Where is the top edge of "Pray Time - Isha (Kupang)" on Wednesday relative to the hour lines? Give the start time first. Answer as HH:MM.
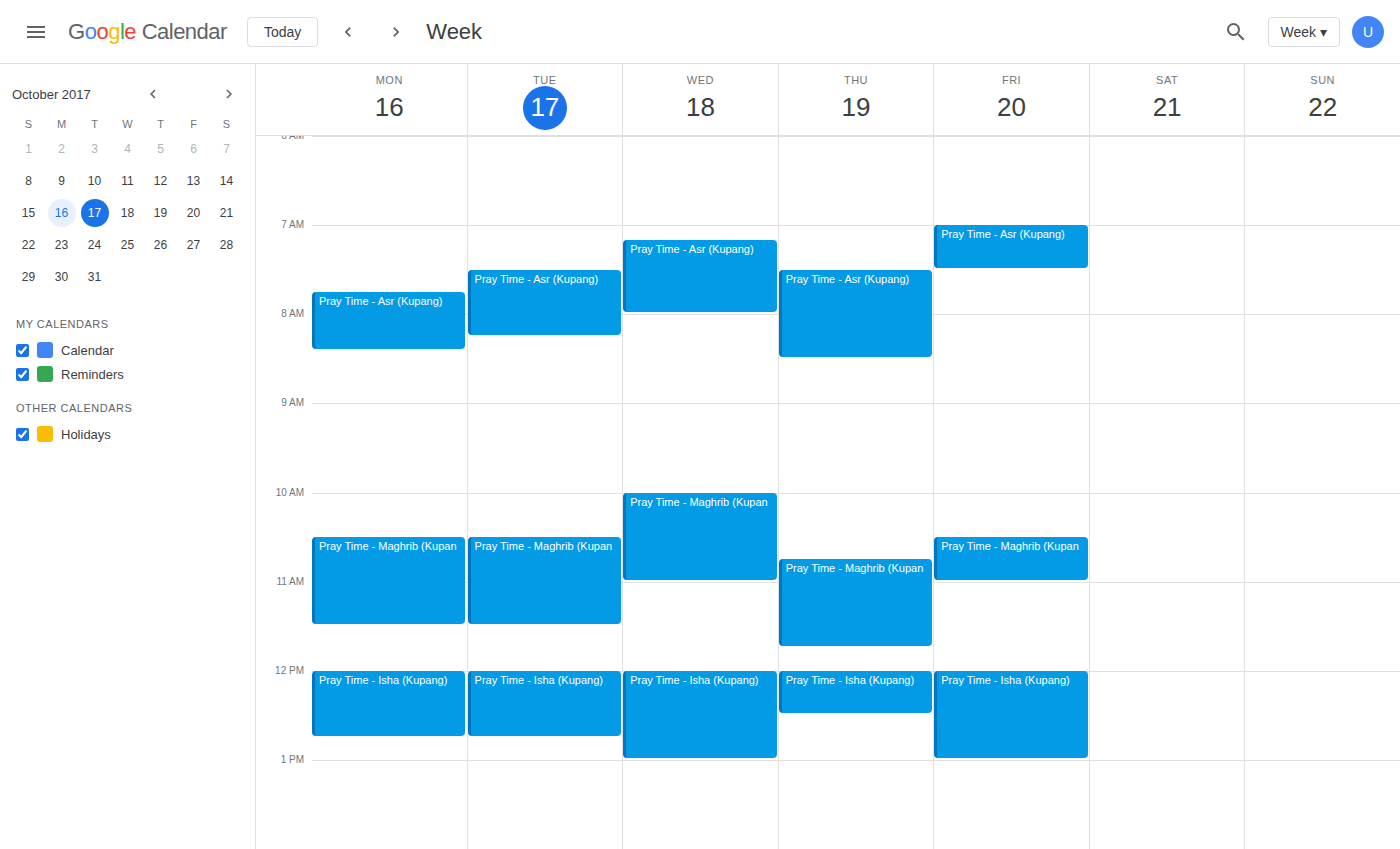
12:00 -- exactly on the 12:00 line.